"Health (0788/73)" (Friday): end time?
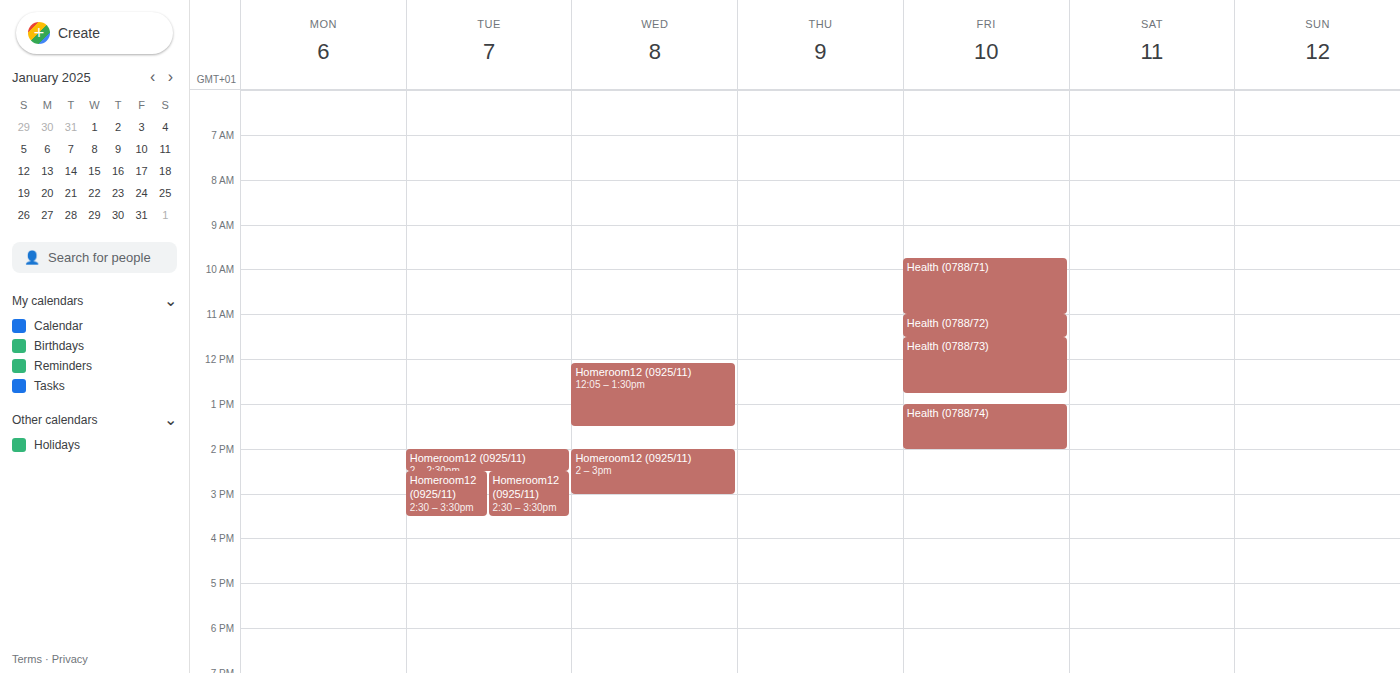
12:45 PM